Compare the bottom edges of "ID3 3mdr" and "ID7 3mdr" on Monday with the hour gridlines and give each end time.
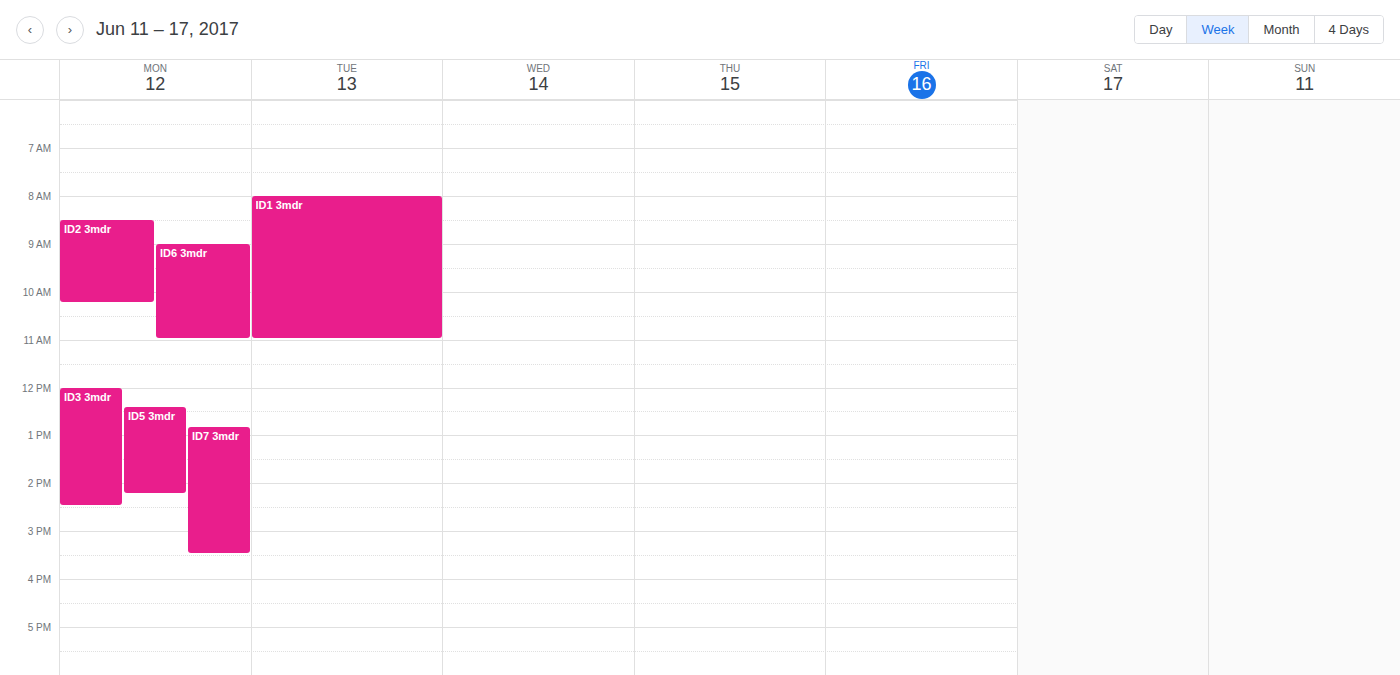
"ID3 3mdr": 2:30 PM, halfway between the 2 PM and 3 PM lines. "ID7 3mdr": 3:30 PM, halfway between the 3 PM and 4 PM lines.